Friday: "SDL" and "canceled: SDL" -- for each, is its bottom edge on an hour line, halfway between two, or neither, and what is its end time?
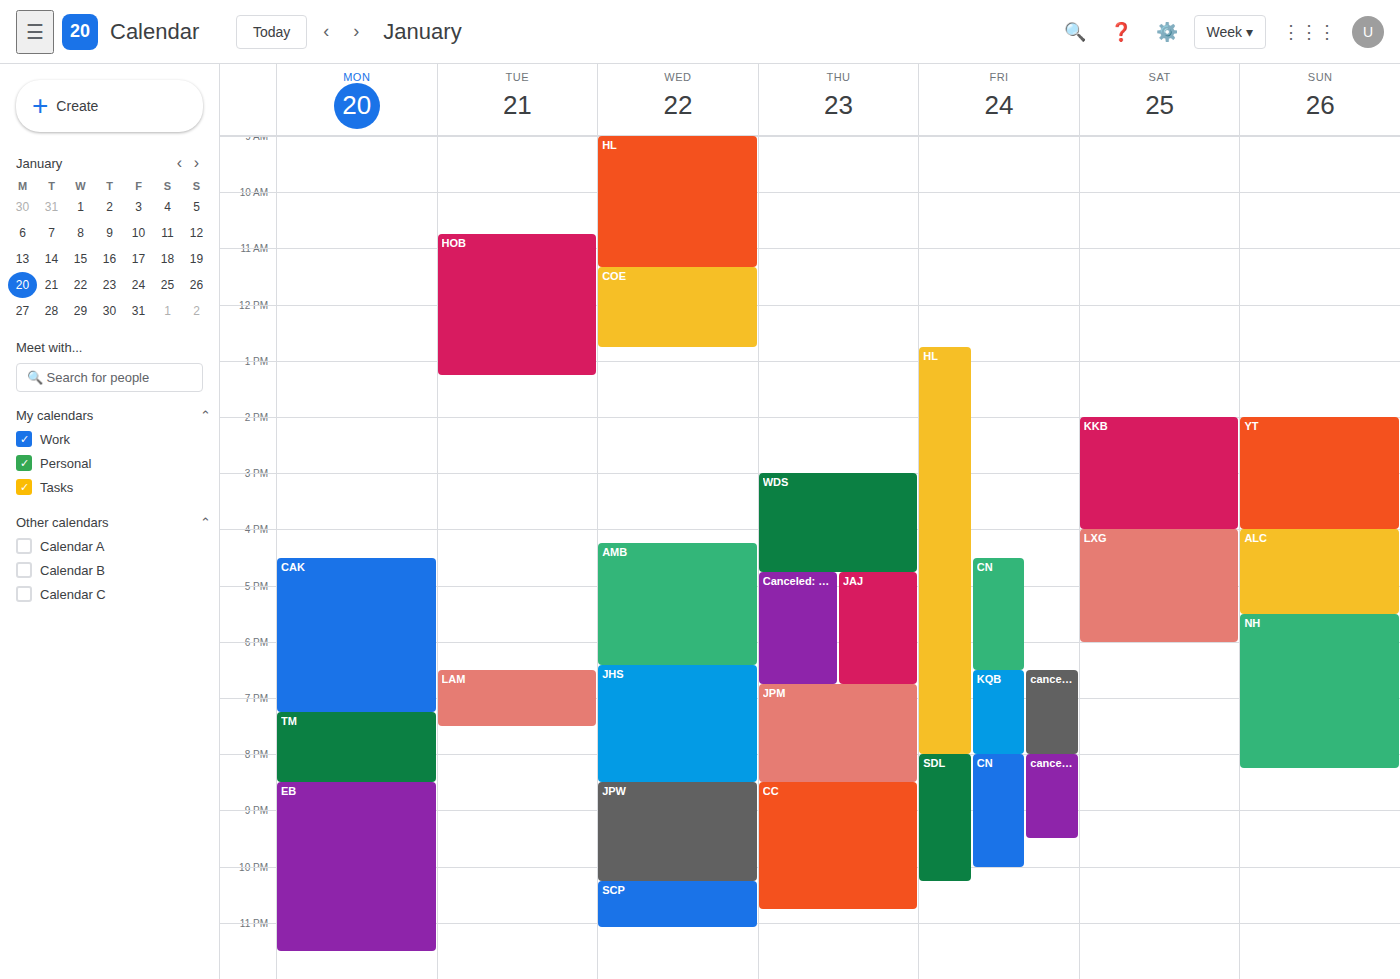
"SDL": 10:15 PM, neither: a quarter of the way from the 10 PM line to the 11 PM line. "canceled: SDL": 9:30 PM, halfway between the 9 PM and 10 PM lines.